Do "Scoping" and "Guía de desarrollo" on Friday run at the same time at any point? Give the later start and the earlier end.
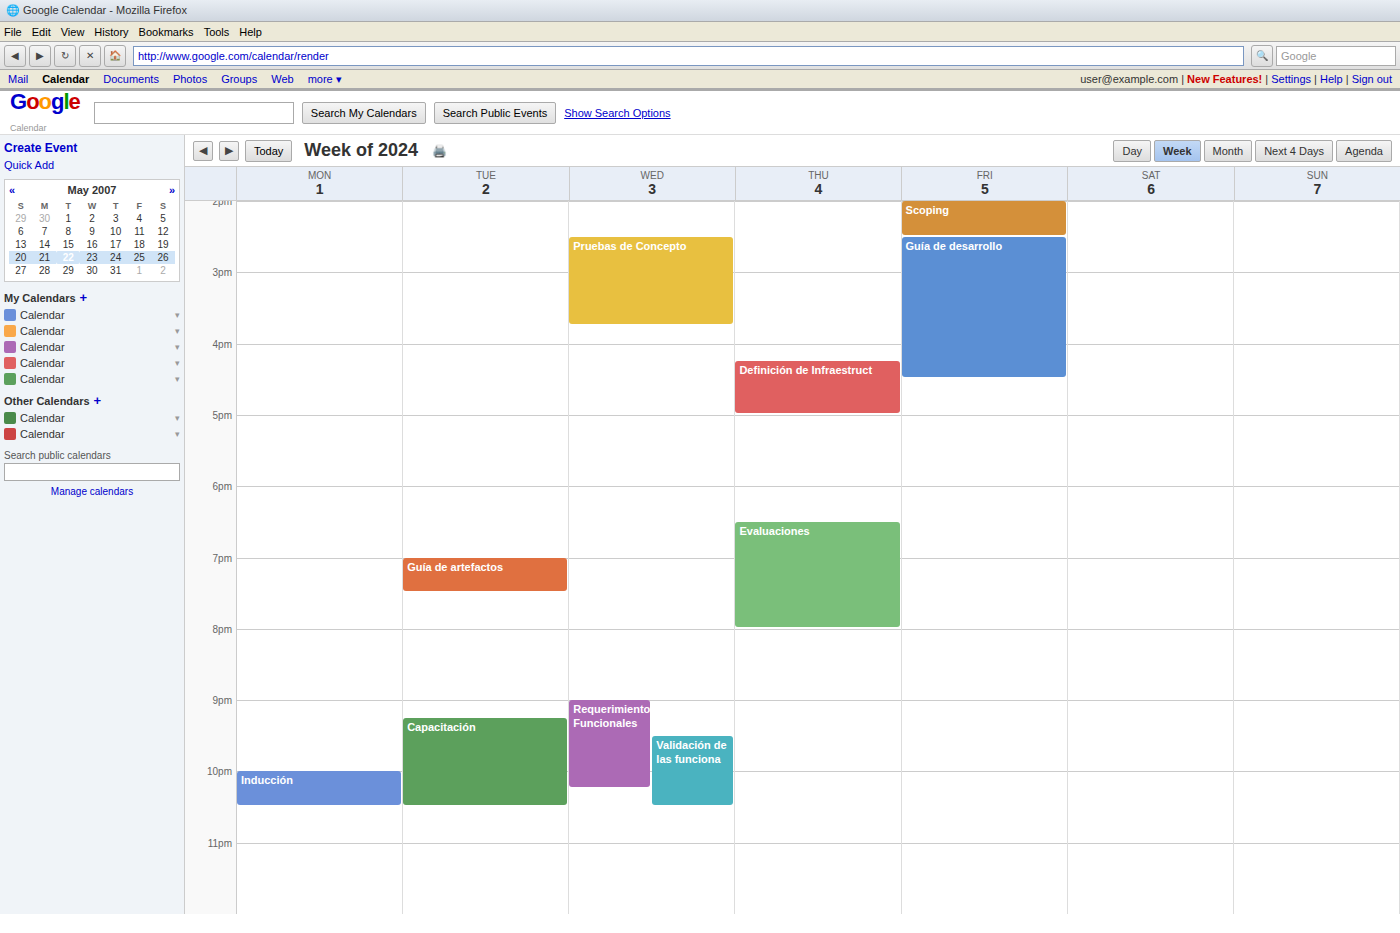
"Scoping" ends at 2:30 PM, exactly when "Guía de desarrollo" starts -- they touch but do not overlap.